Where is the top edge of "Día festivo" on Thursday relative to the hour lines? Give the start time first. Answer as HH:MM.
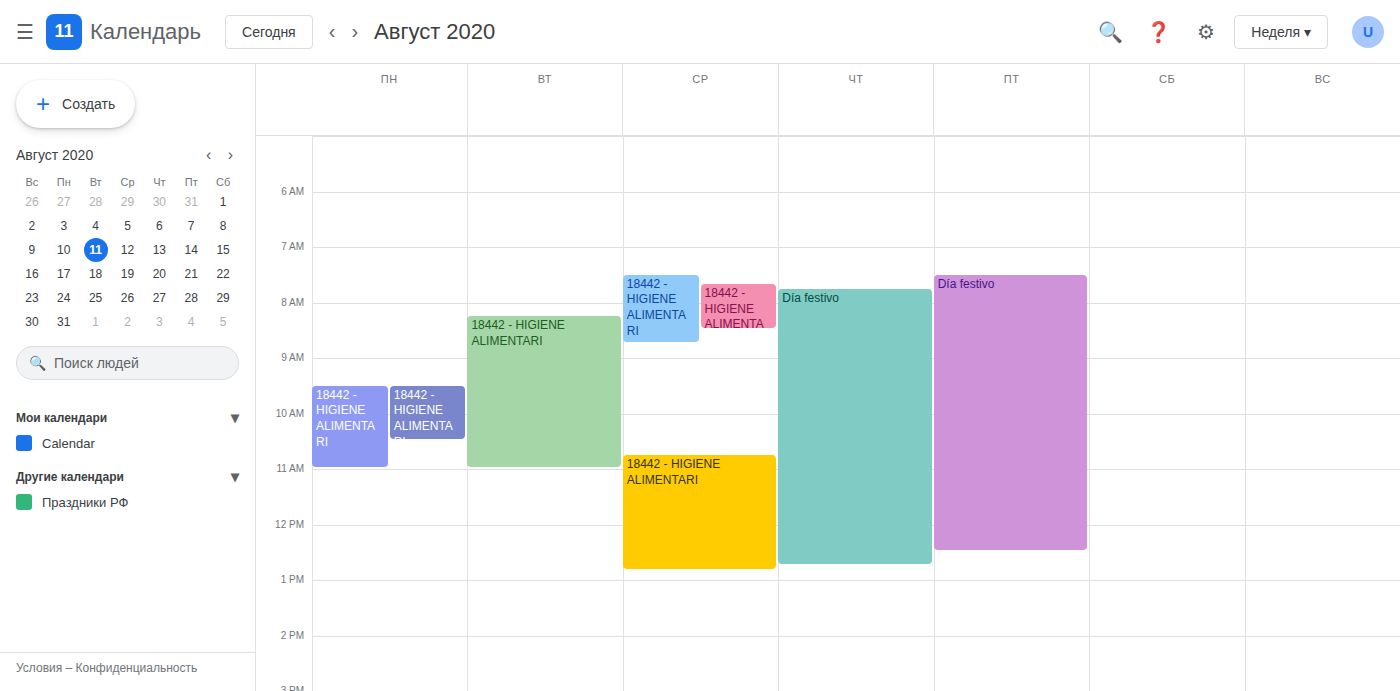
07:45 -- neither: three quarters of the way from the 07:00 line to the 08:00 line.